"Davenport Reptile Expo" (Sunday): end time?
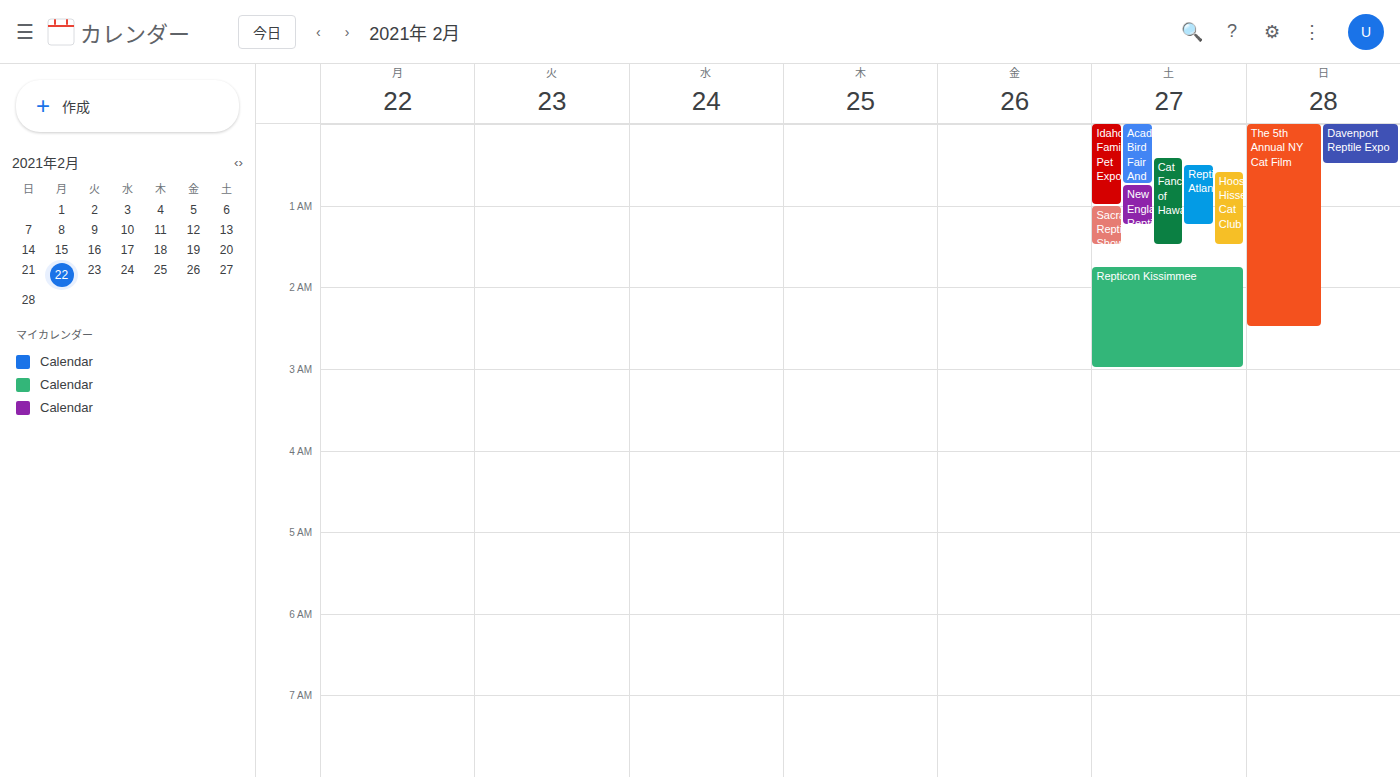
12:30 AM